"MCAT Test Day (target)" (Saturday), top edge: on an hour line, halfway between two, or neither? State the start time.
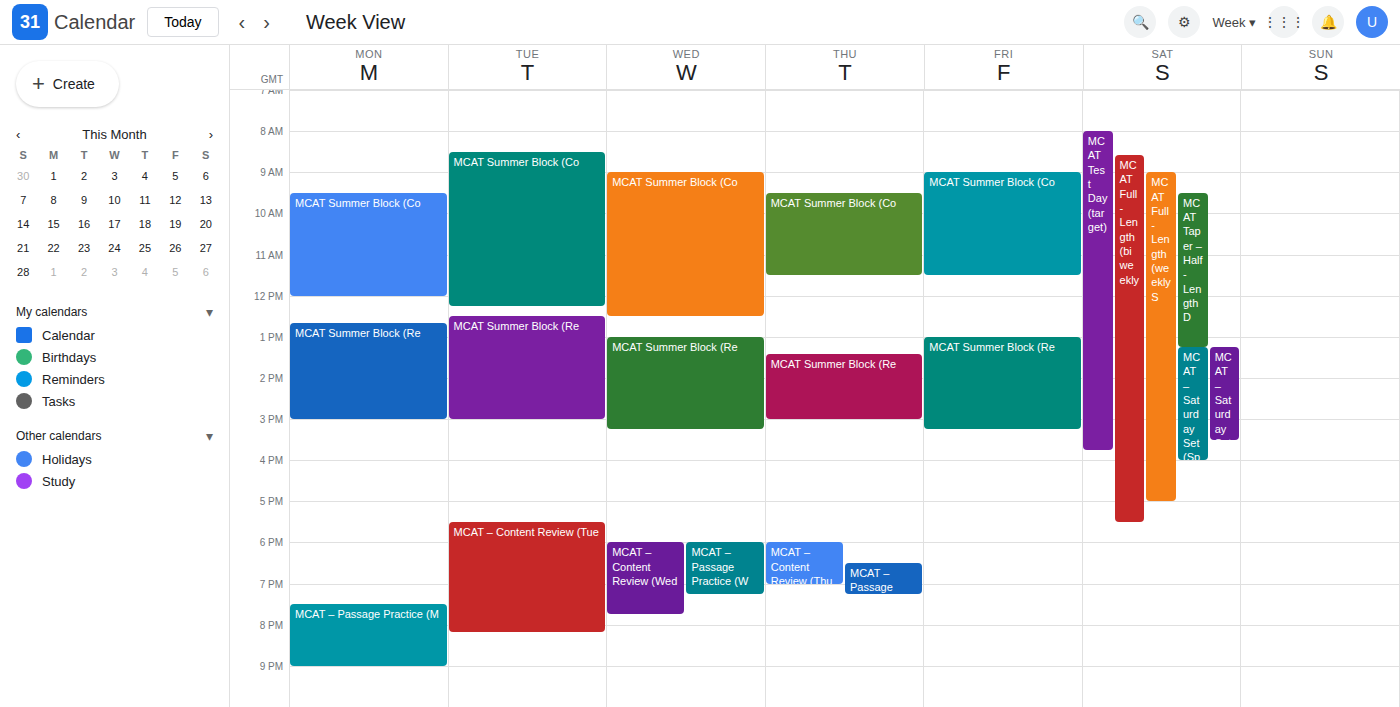
08:00 -- exactly on the 08:00 line.